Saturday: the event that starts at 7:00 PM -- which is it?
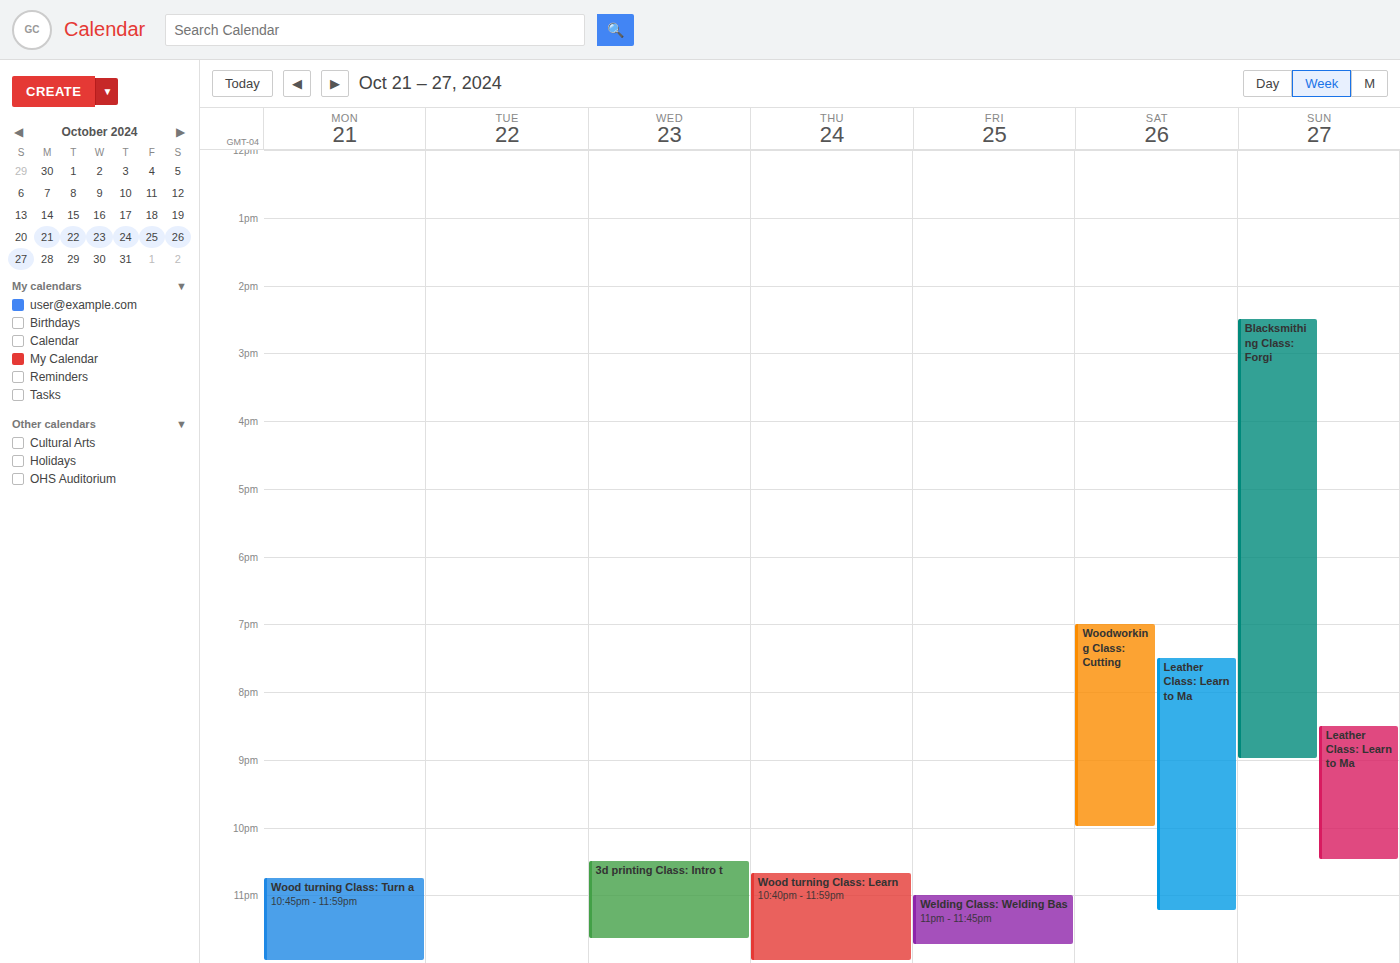
"Woodworking Class: Cutting"